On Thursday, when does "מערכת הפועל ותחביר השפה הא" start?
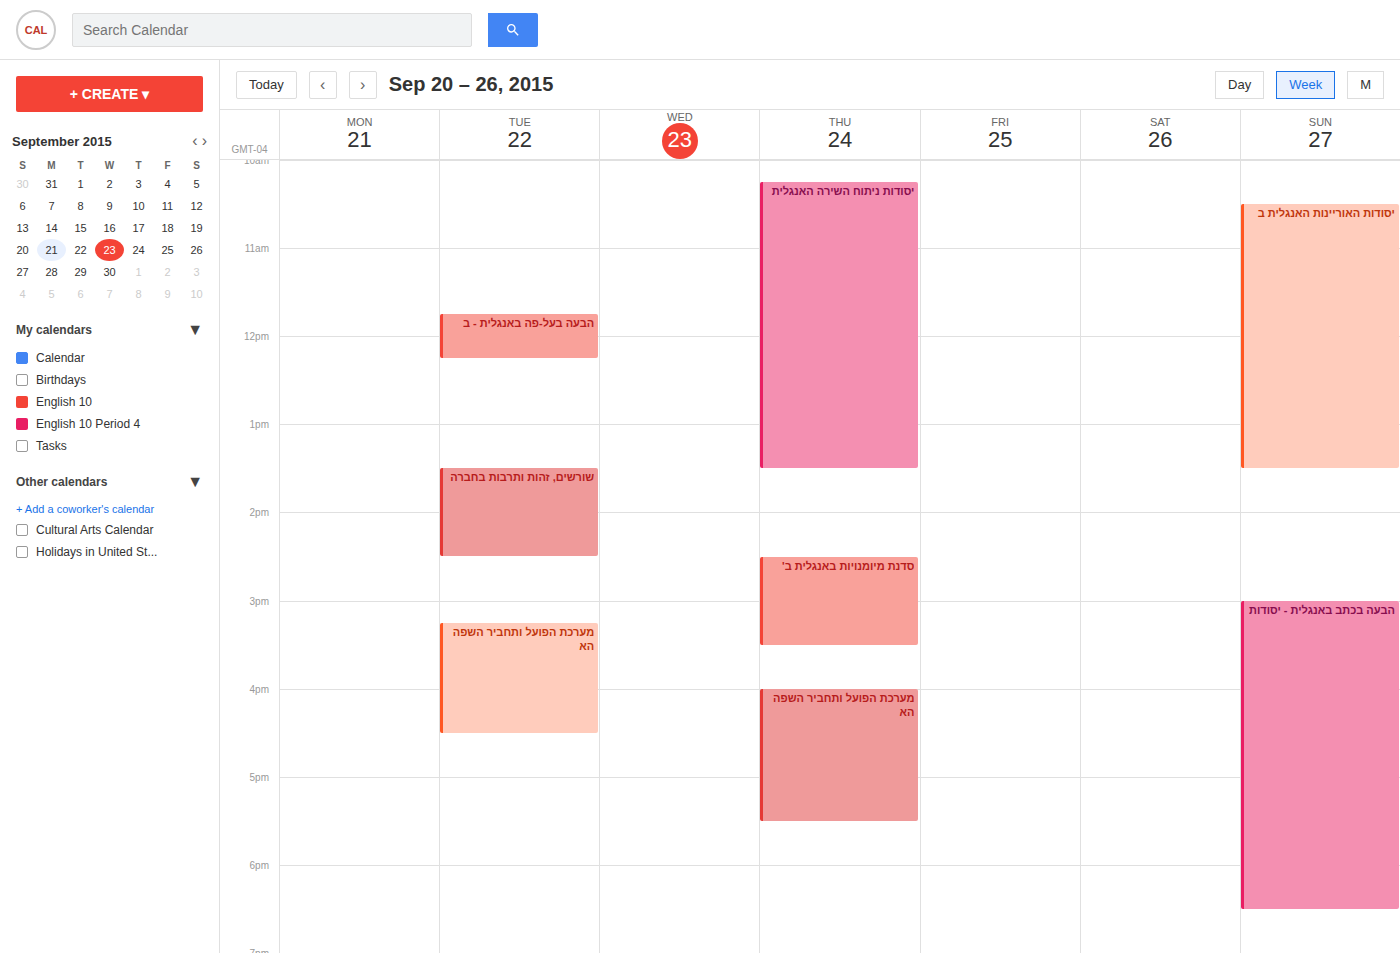
4:00 PM